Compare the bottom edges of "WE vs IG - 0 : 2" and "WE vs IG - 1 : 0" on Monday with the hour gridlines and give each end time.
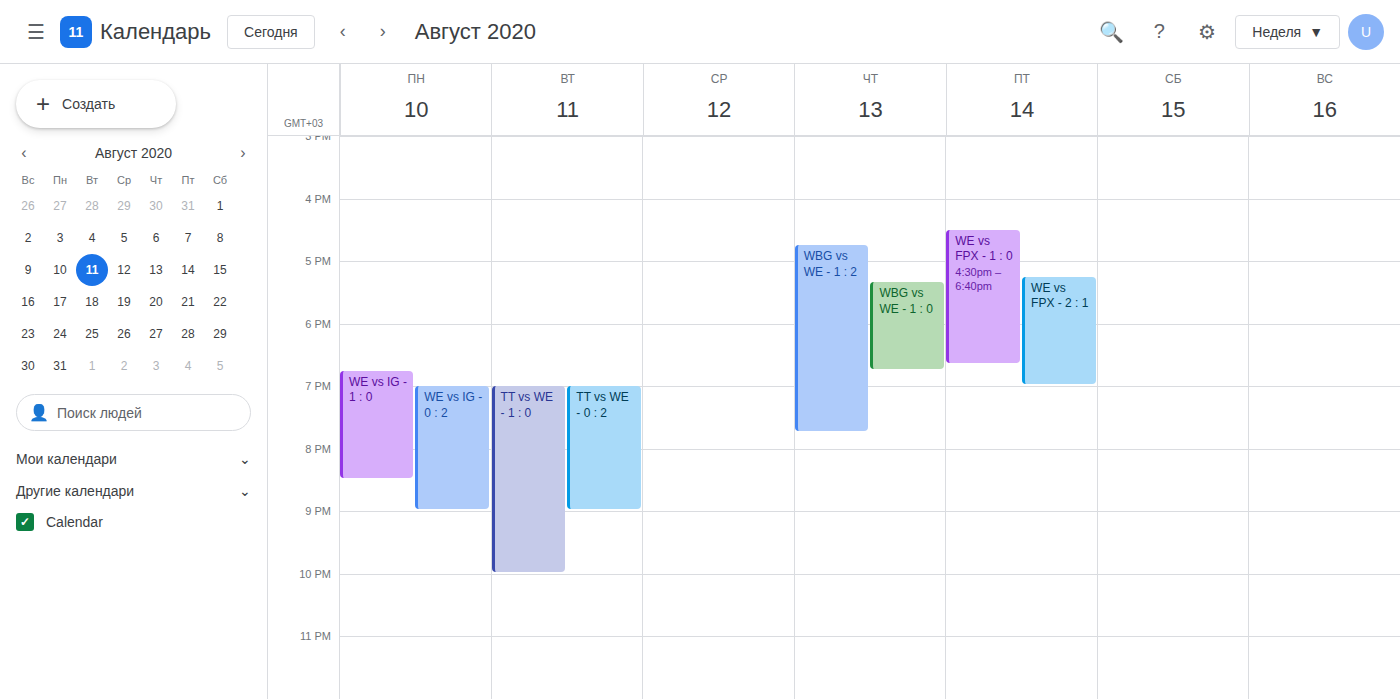
"WE vs IG - 0 : 2": 9:00 PM, exactly on the 9 PM line. "WE vs IG - 1 : 0": 8:30 PM, halfway between the 8 PM and 9 PM lines.